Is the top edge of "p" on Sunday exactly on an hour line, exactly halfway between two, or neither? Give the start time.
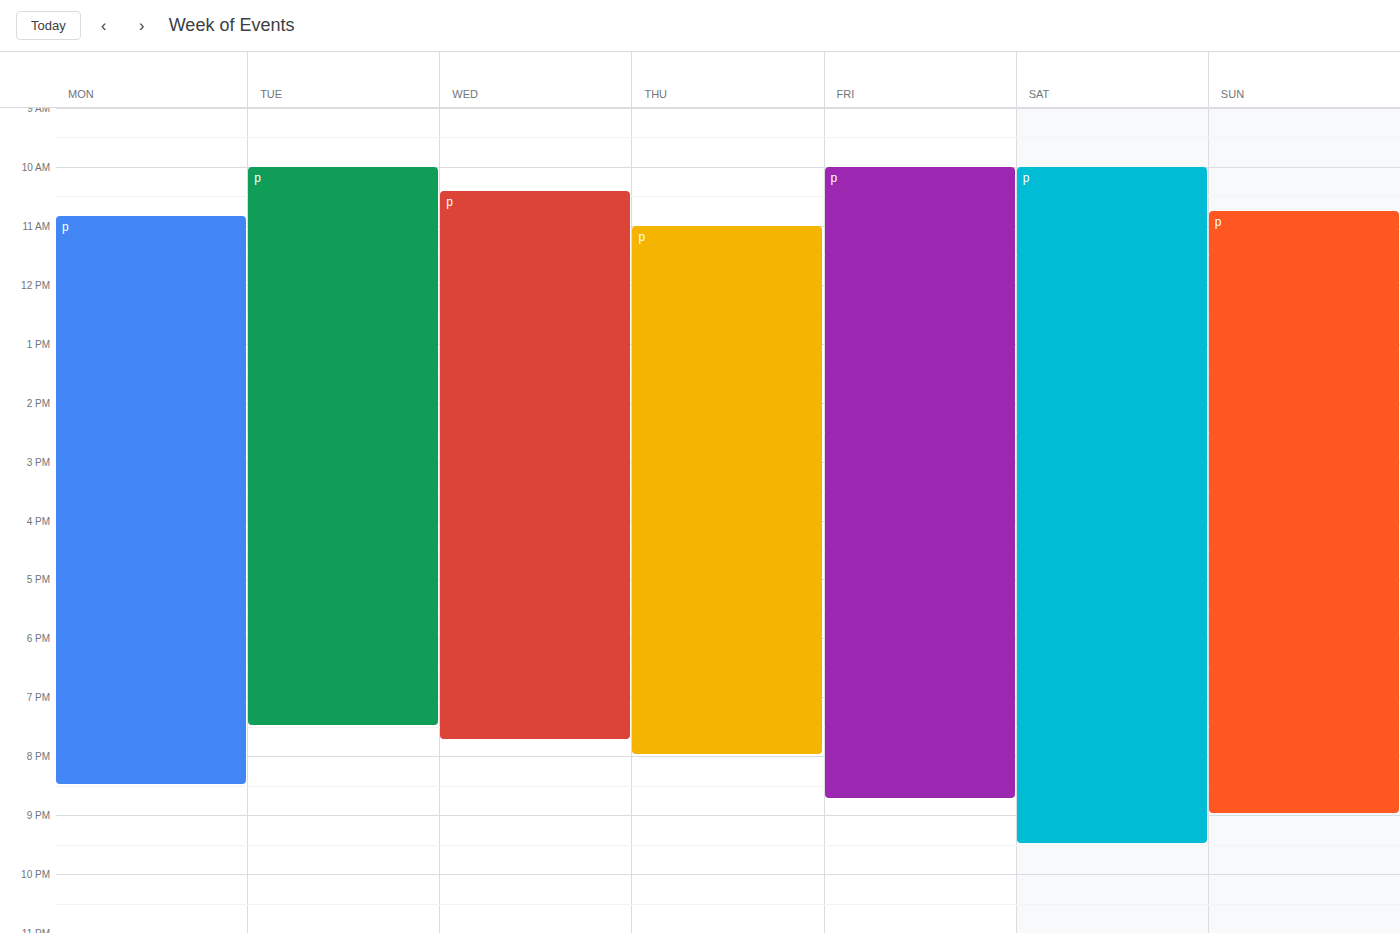
10:45 AM -- neither: three quarters of the way from the 10 AM line to the 11 AM line.